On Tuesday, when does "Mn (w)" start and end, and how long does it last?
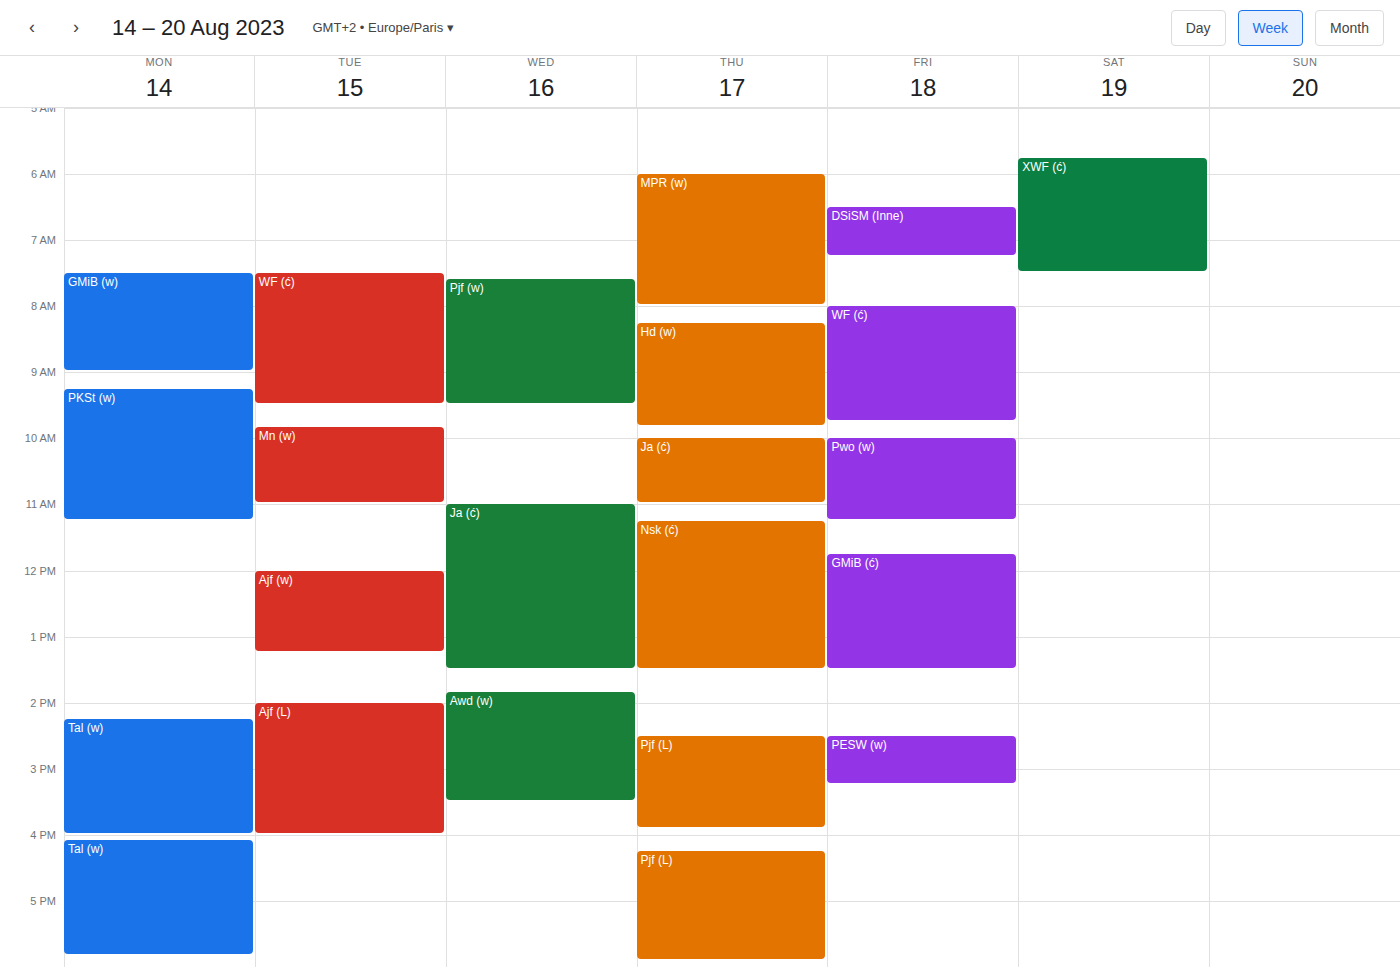
9:50 AM to 11:00 AM, 1 hour 10 minutes